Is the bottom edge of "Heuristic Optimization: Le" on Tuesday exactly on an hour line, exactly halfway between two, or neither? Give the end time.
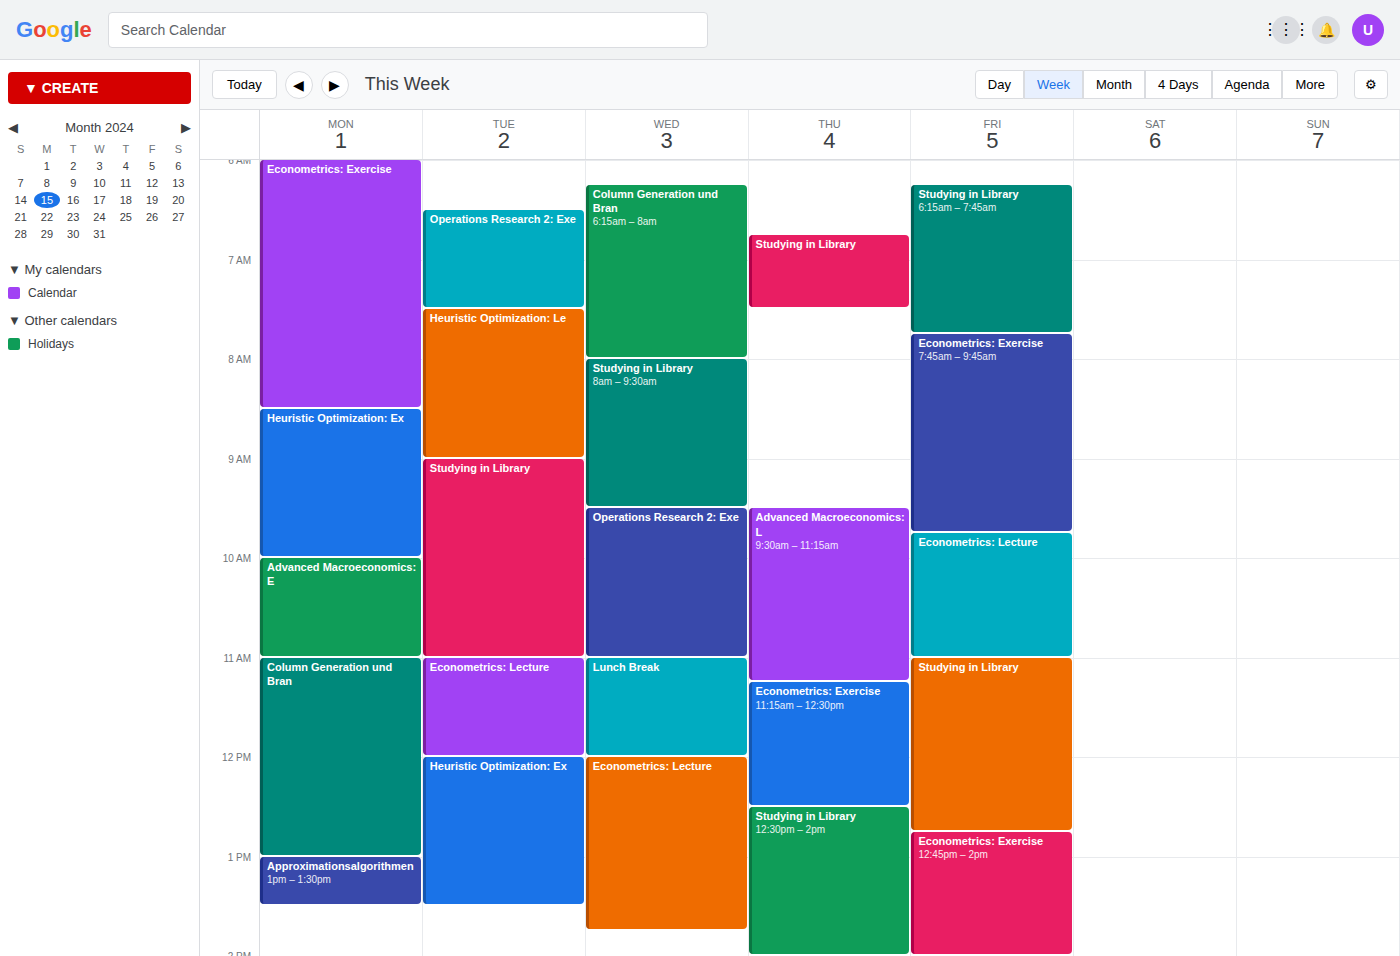
09:00 -- exactly on the 09:00 line.